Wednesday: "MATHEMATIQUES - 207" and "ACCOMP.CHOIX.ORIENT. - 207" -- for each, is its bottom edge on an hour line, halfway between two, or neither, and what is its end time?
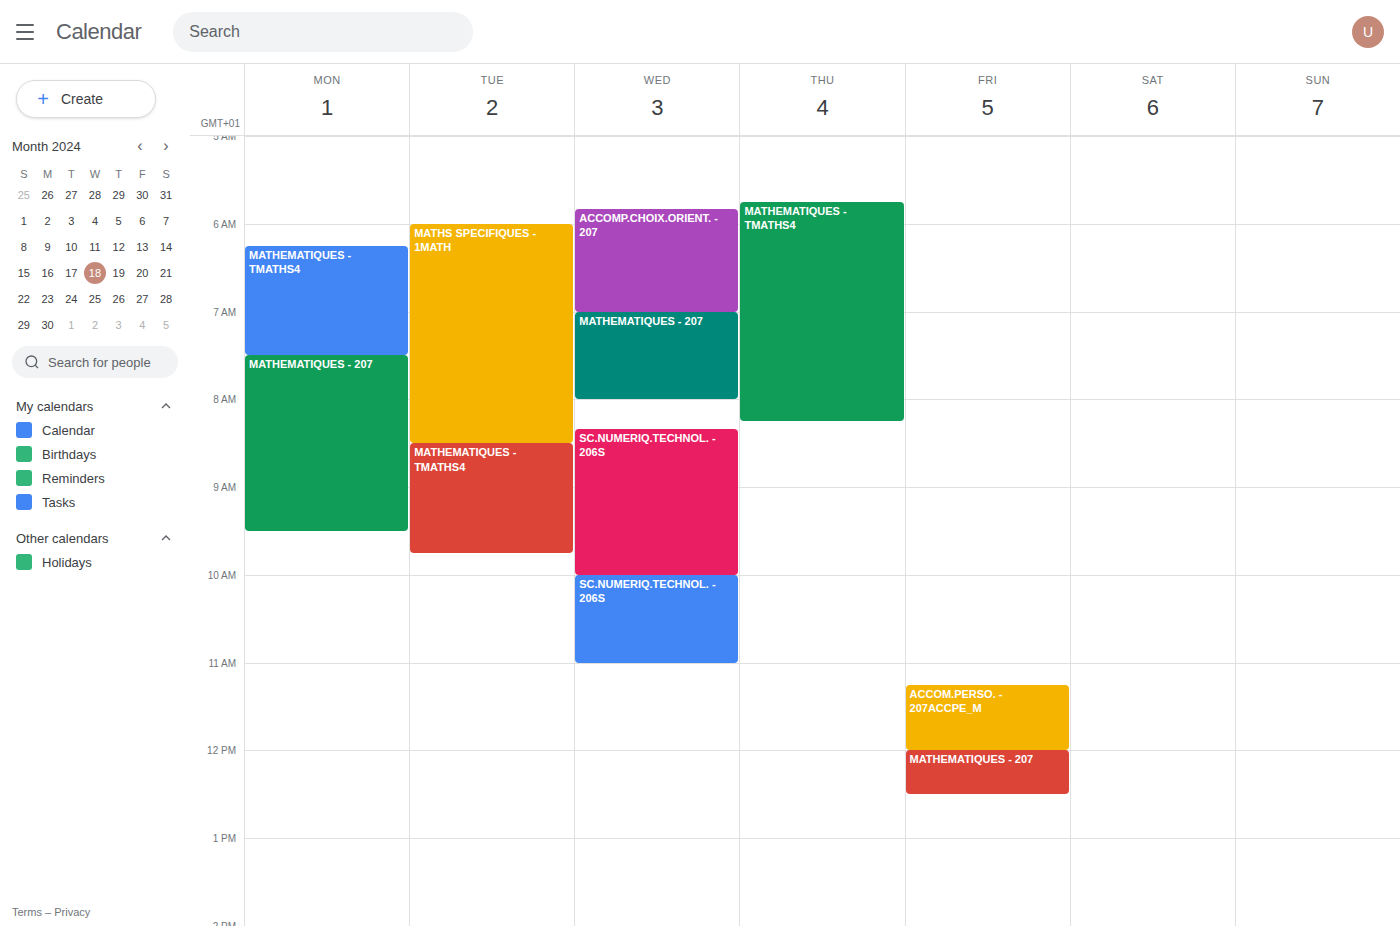
"MATHEMATIQUES - 207": 8:00 AM, exactly on the 8 AM line. "ACCOMP.CHOIX.ORIENT. - 207": 7:00 AM, exactly on the 7 AM line.